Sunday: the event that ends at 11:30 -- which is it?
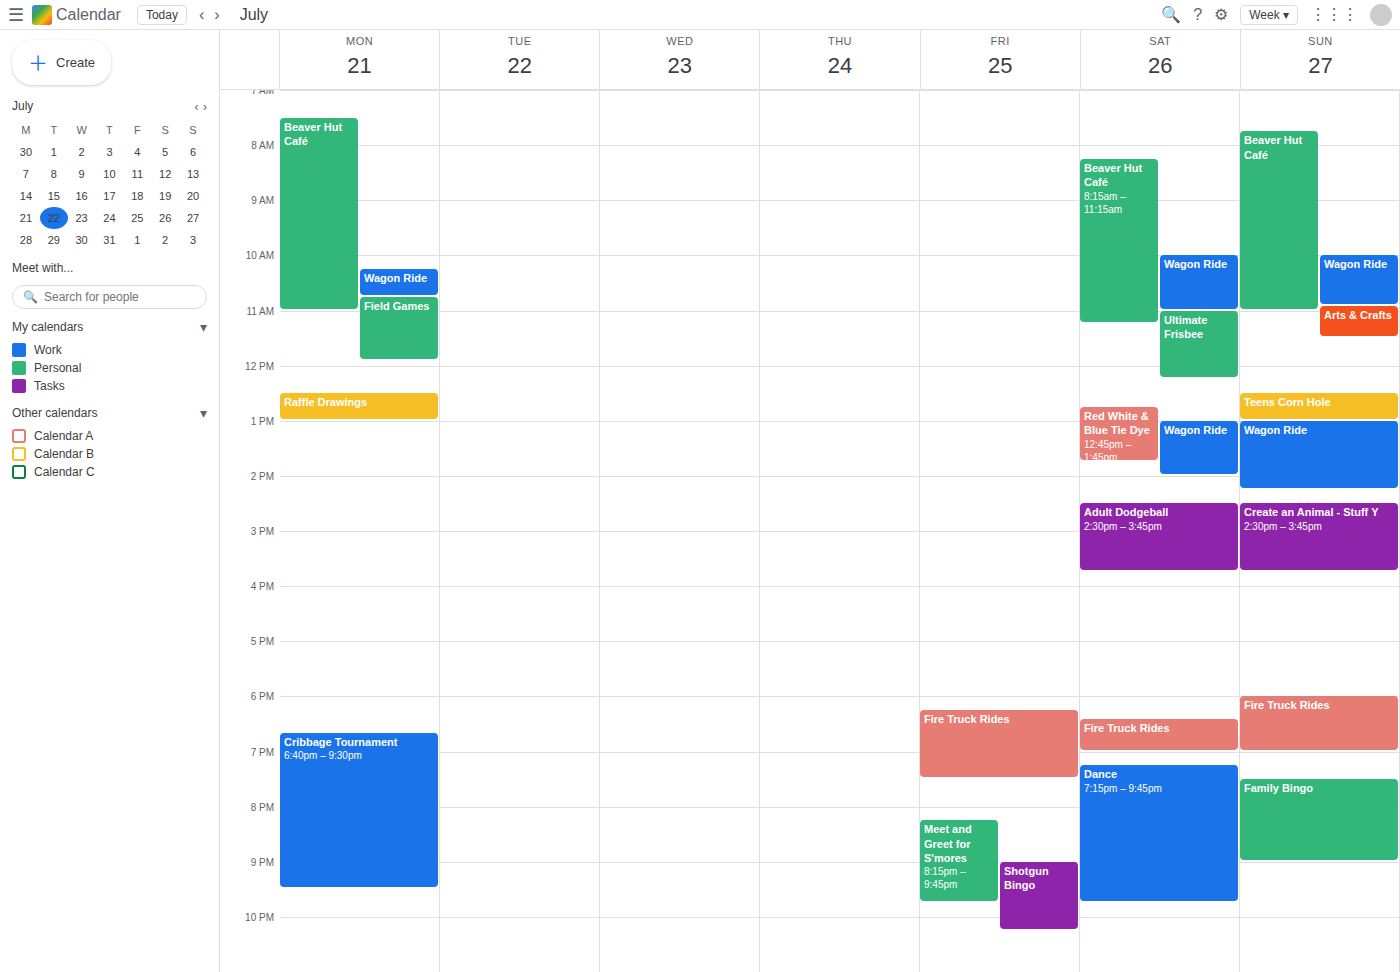
"Arts & Crafts"